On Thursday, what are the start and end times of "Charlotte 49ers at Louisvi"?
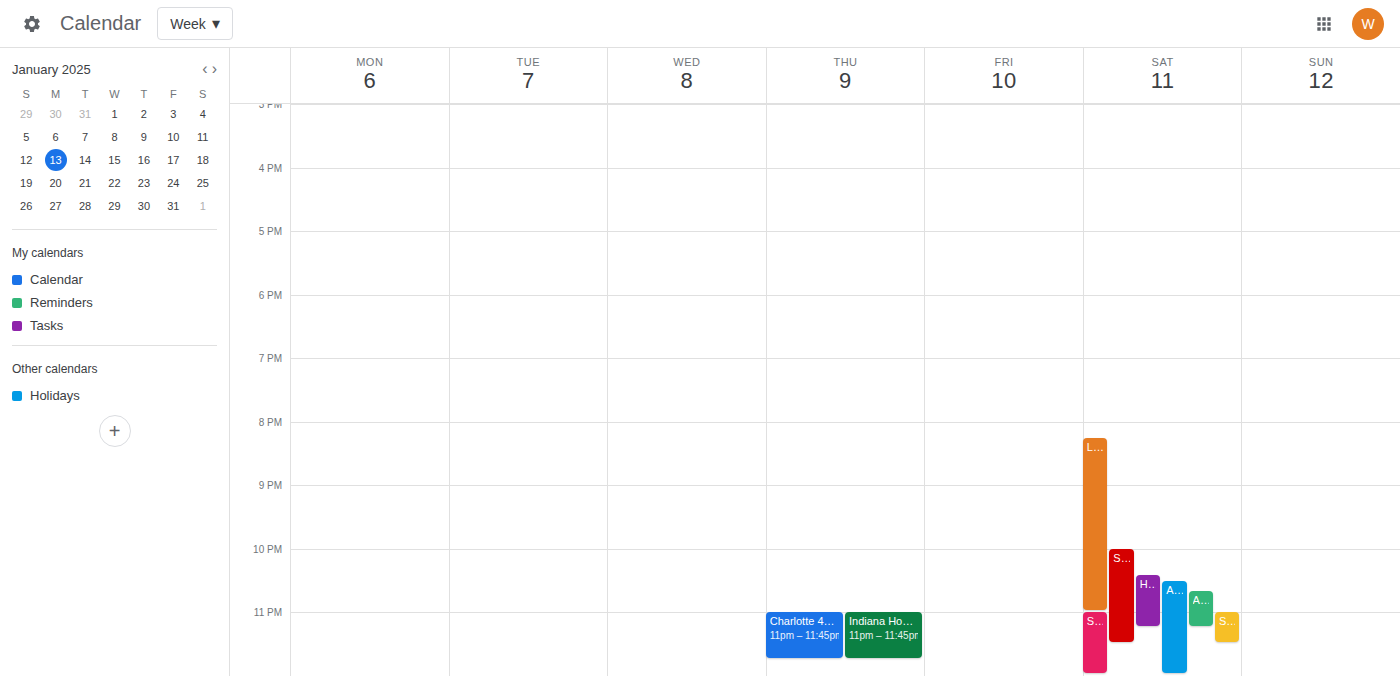
11:00 PM to 11:45 PM